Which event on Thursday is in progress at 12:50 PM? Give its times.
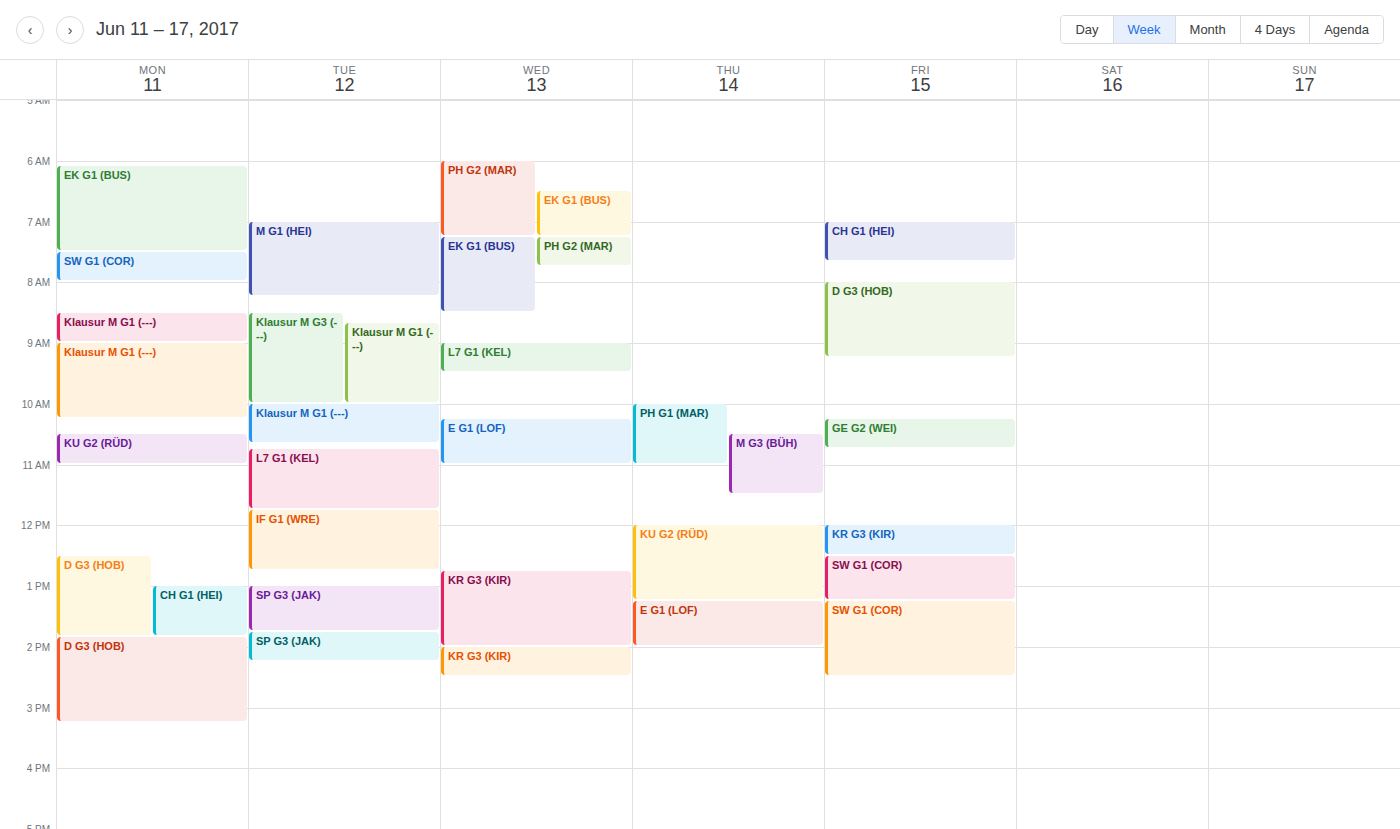
"KU G2 (RÜD)", 12:00 PM to 1:15 PM